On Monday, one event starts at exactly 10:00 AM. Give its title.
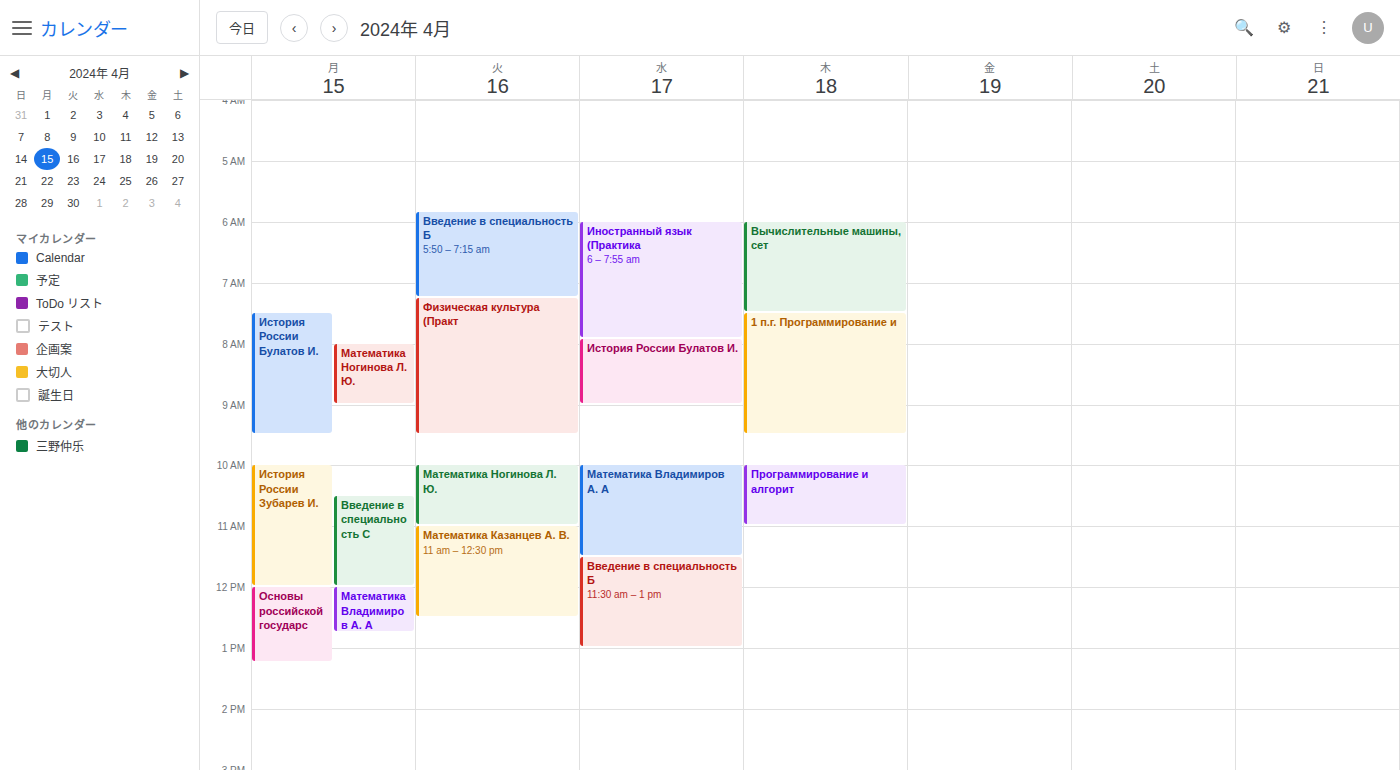
"История России Зубарев И."